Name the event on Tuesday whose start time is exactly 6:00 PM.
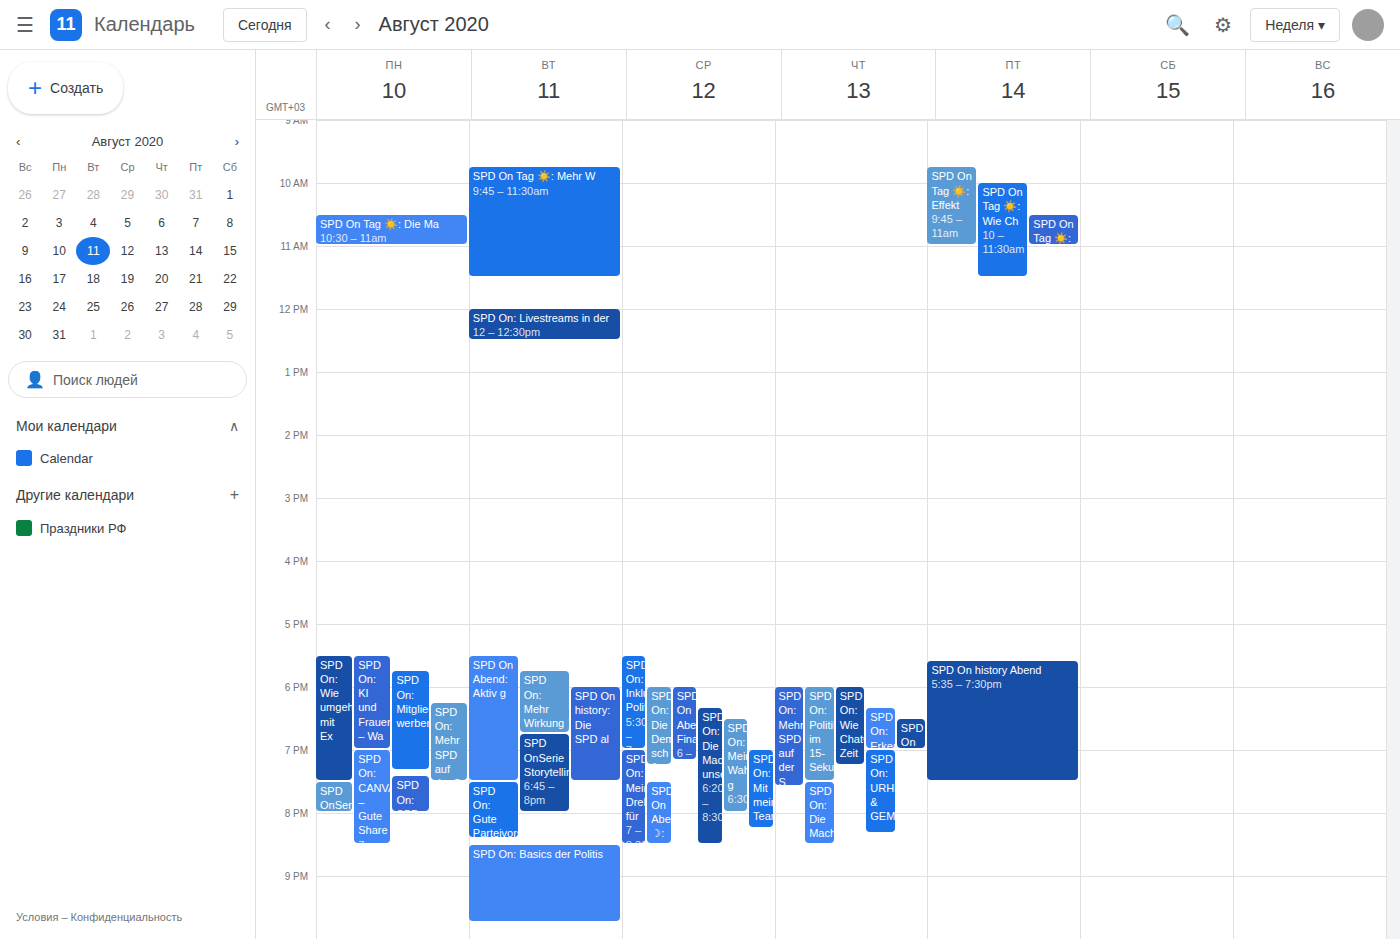
"SPD On history: Die SPD al"